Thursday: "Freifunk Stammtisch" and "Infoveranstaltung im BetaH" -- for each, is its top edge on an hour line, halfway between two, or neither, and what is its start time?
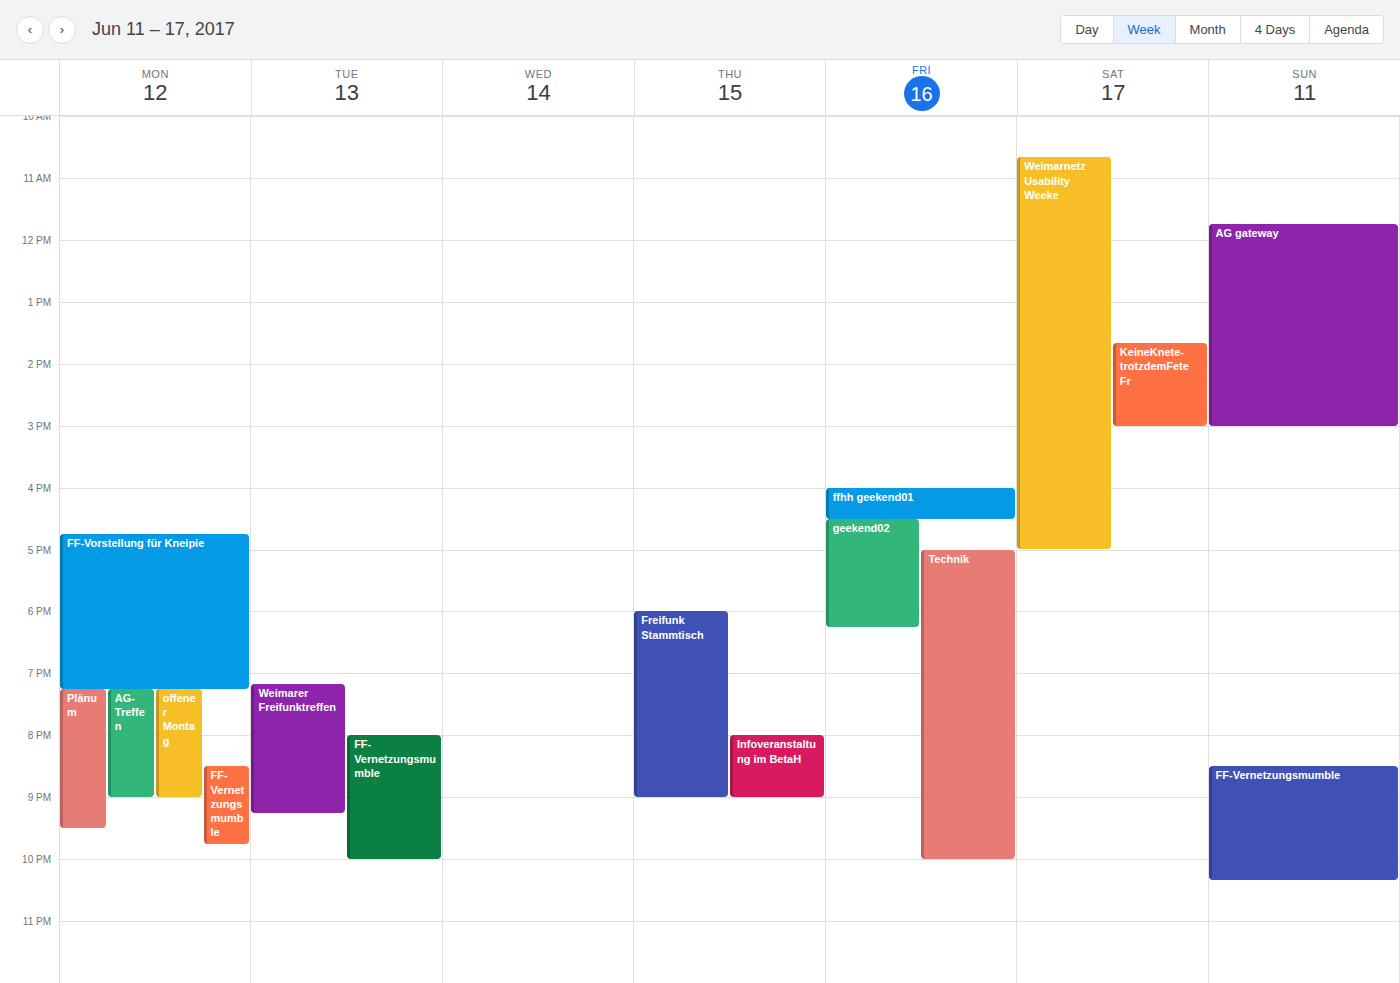
"Freifunk Stammtisch": 6:00 PM, exactly on the 6 PM line. "Infoveranstaltung im BetaH": 8:00 PM, exactly on the 8 PM line.